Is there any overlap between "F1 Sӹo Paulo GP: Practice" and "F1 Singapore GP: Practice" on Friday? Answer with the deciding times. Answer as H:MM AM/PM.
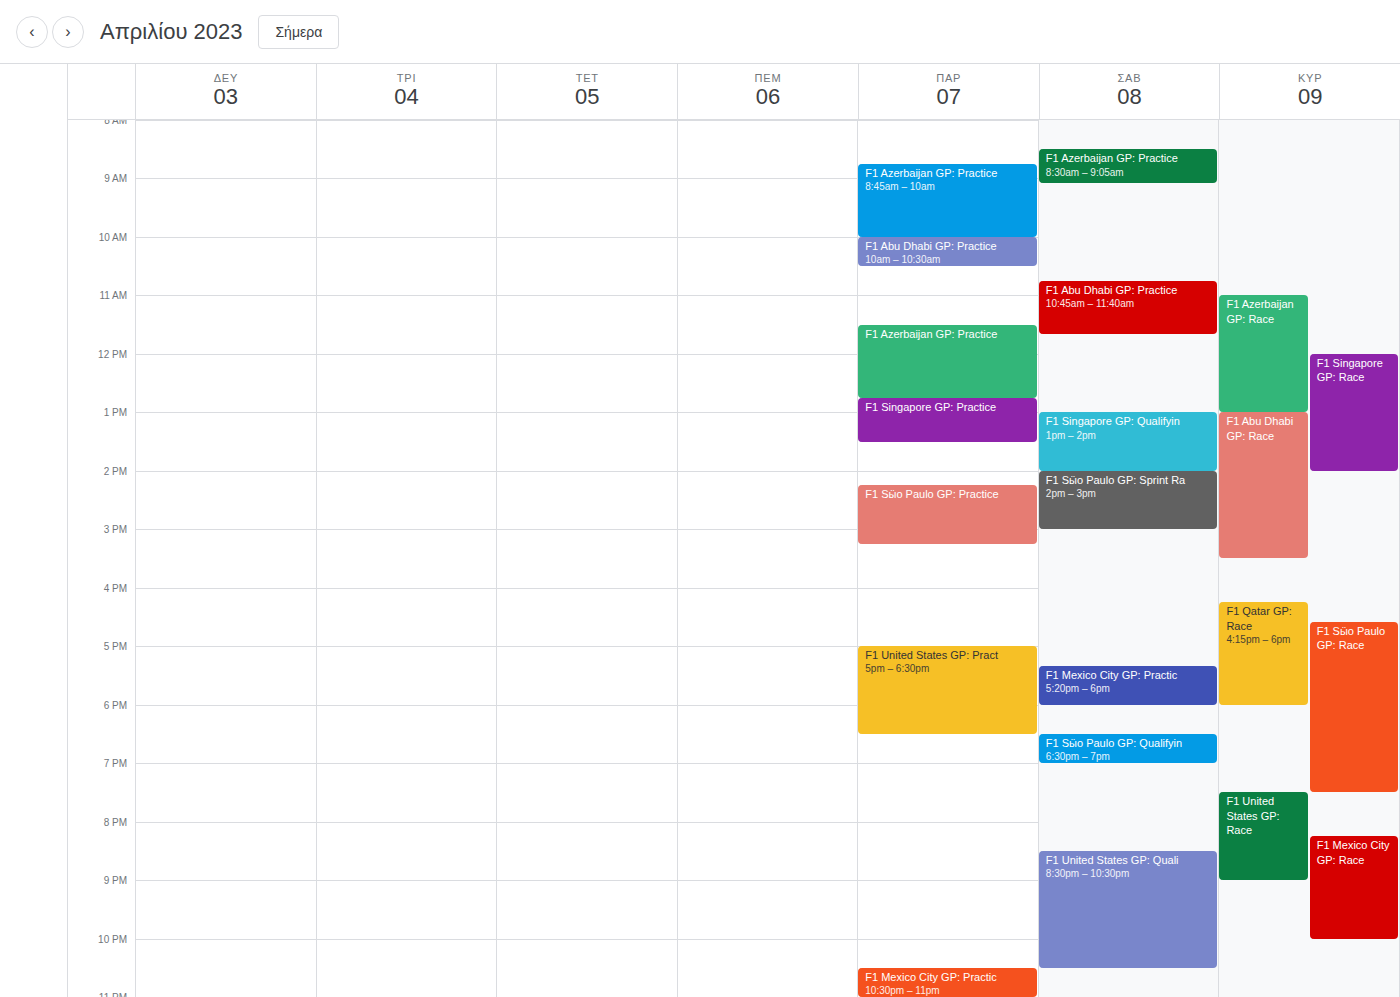
"F1 Singapore GP: Practice" ends at 1:30 PM and "F1 Sӹo Paulo GP: Practice" starts at 2:15 PM -- no overlap.